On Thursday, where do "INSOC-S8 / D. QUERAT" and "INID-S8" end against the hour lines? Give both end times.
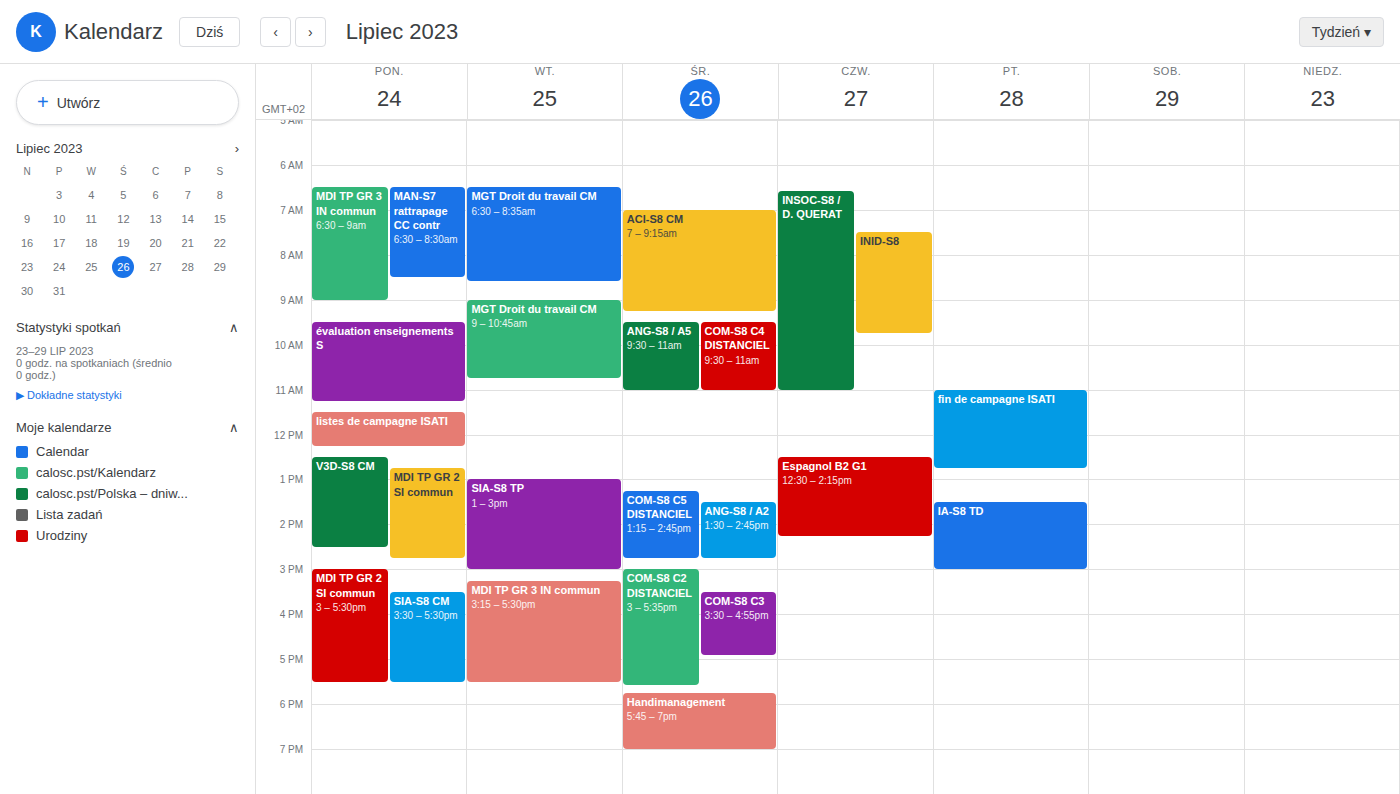
"INSOC-S8 / D. QUERAT": 11:00 AM, exactly on the 11 AM line. "INID-S8": 9:45 AM, neither: three quarters of the way from the 9 AM line to the 10 AM line.